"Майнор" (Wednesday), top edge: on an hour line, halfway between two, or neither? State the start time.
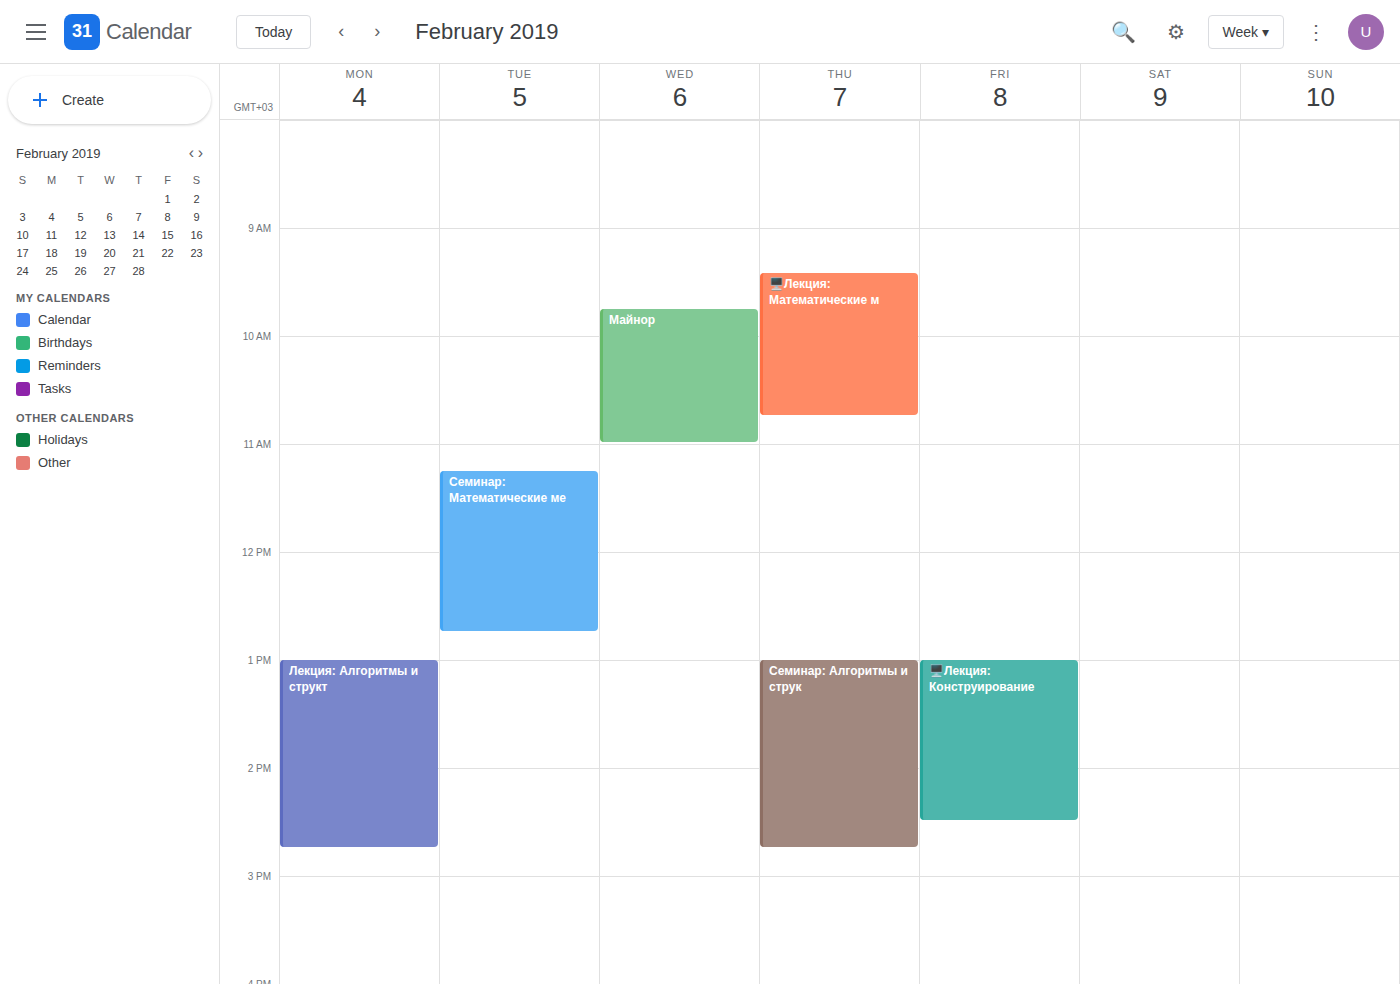
9:45 AM -- neither: three quarters of the way from the 9 AM line to the 10 AM line.